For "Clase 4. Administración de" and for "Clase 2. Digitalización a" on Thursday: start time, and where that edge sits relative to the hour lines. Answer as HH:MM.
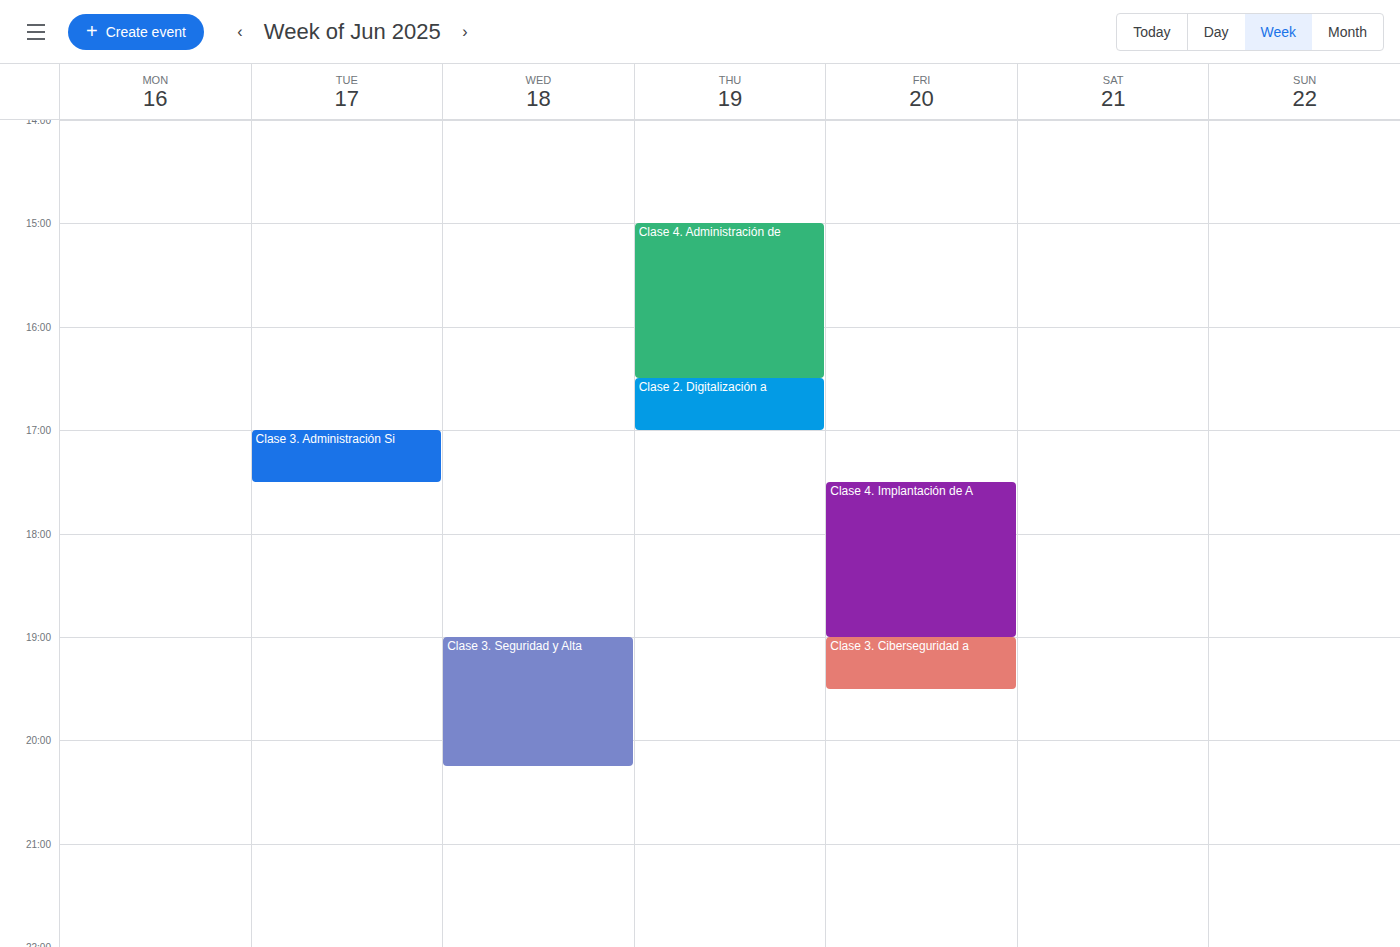
"Clase 4. Administración de": 15:00, exactly on the 15:00 line. "Clase 2. Digitalización a": 16:30, halfway between the 16:00 and 17:00 lines.